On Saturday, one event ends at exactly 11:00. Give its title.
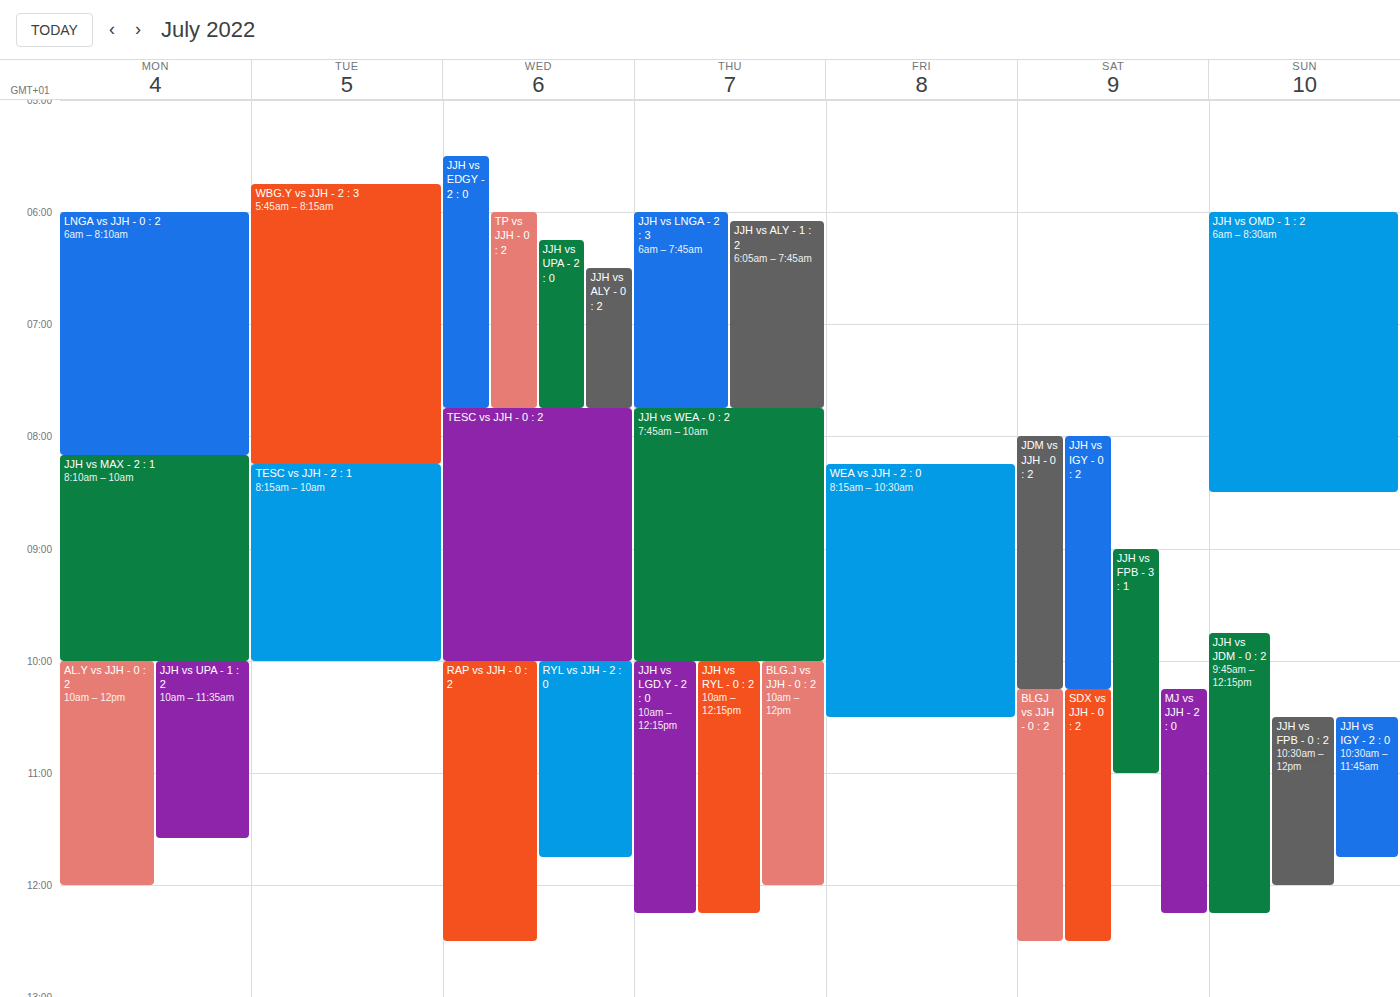
"JJH vs FPB - 3 : 1"